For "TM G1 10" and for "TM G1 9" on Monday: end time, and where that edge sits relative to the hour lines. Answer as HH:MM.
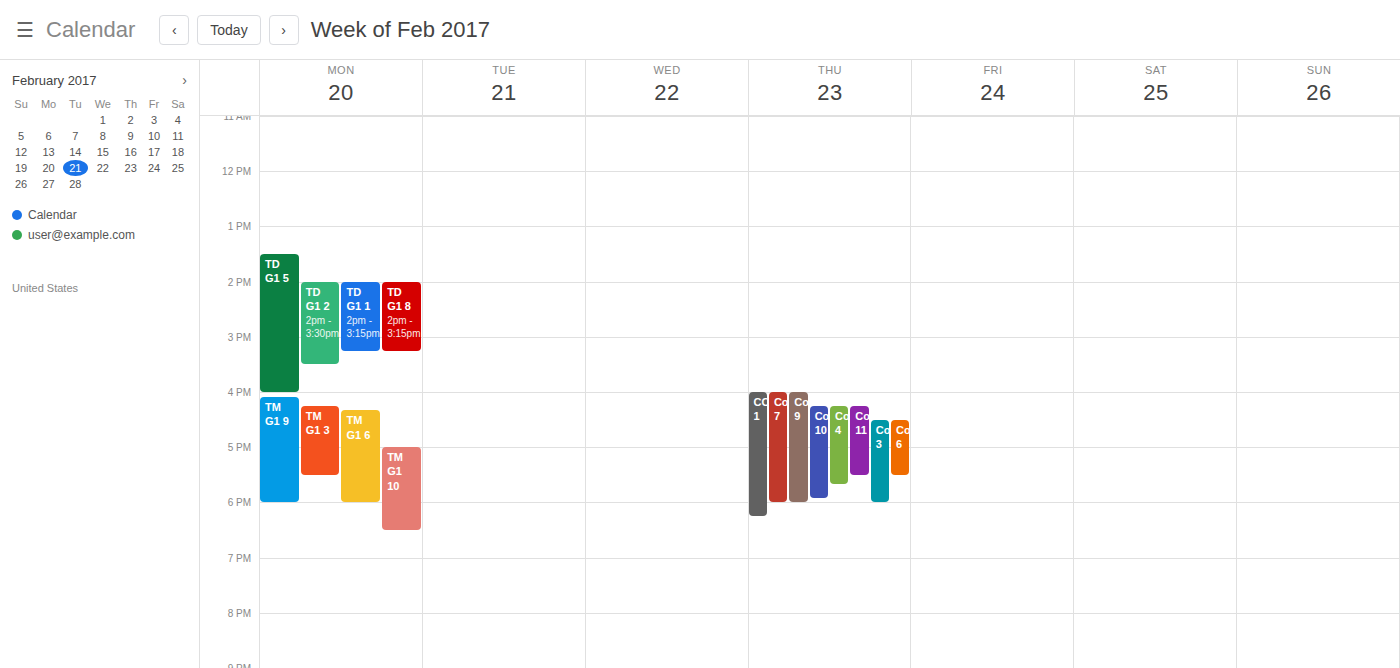
"TM G1 10": 18:30, halfway between the 18:00 and 19:00 lines. "TM G1 9": 18:00, exactly on the 18:00 line.